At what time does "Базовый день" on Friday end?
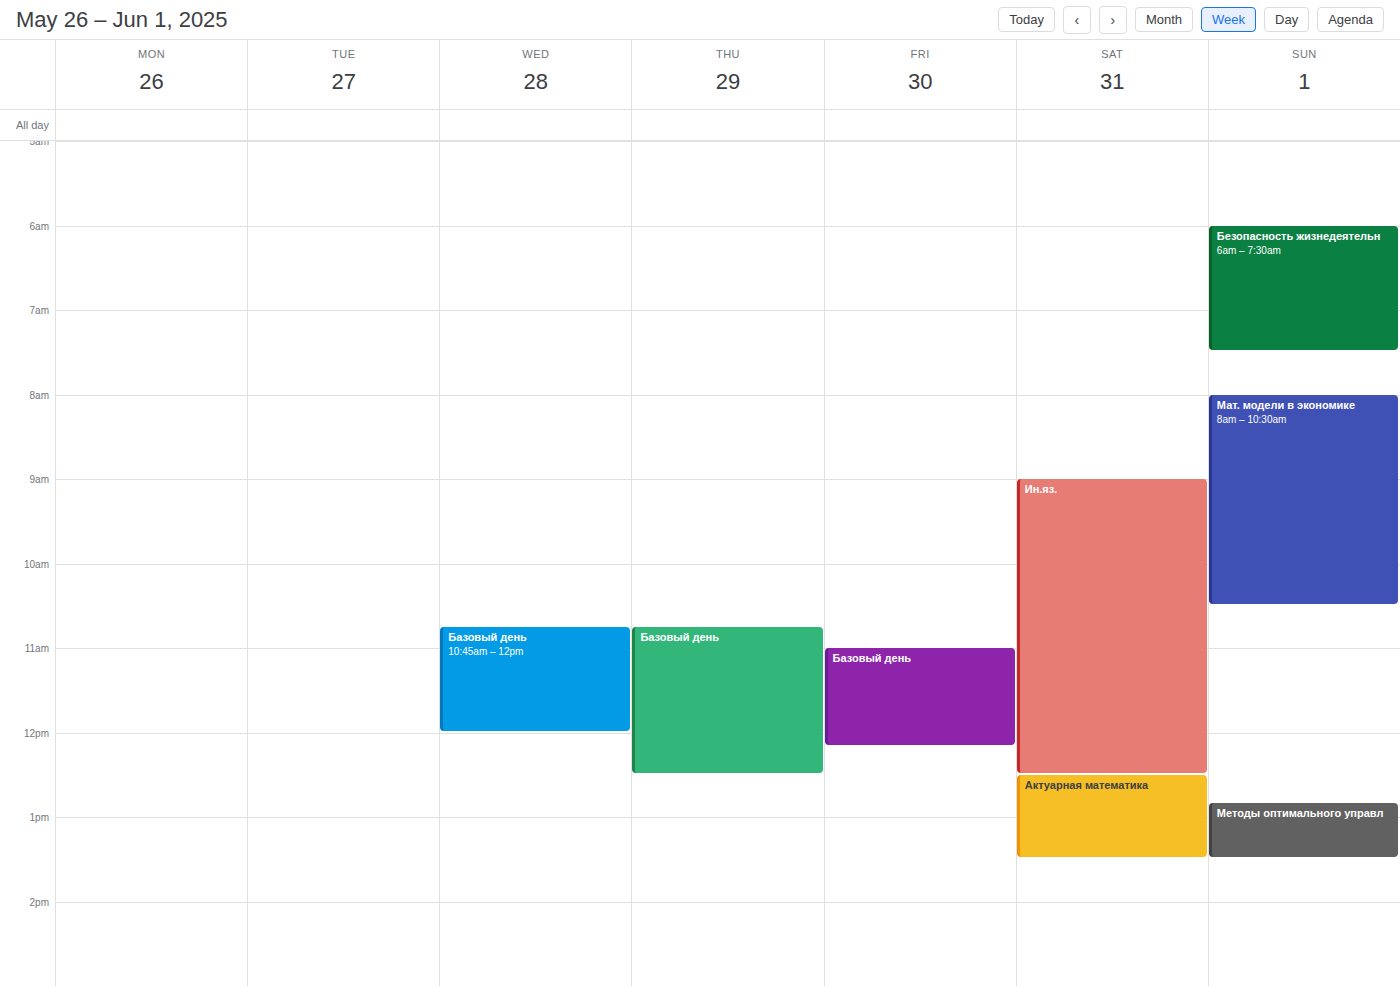
12:10 PM